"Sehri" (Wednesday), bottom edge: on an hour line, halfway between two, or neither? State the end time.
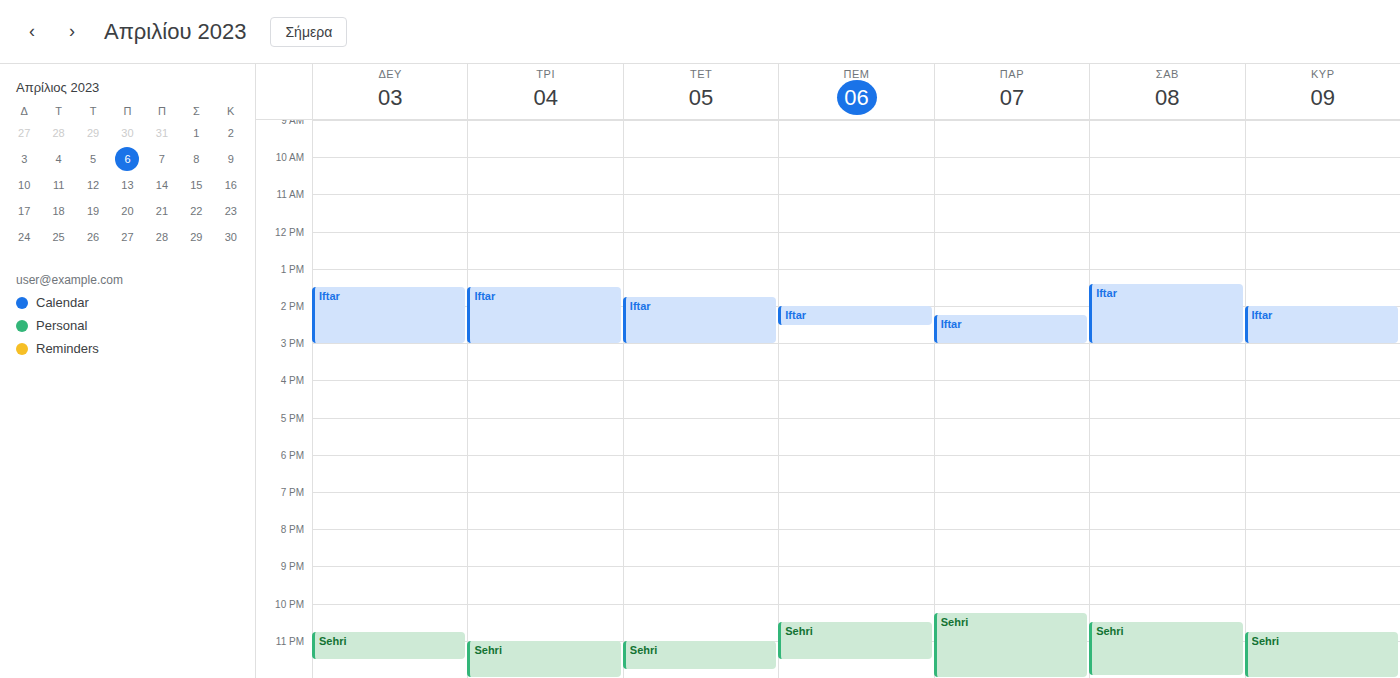
11:45 PM -- neither: three quarters of the way from the 11 PM line to the 12 AM line.